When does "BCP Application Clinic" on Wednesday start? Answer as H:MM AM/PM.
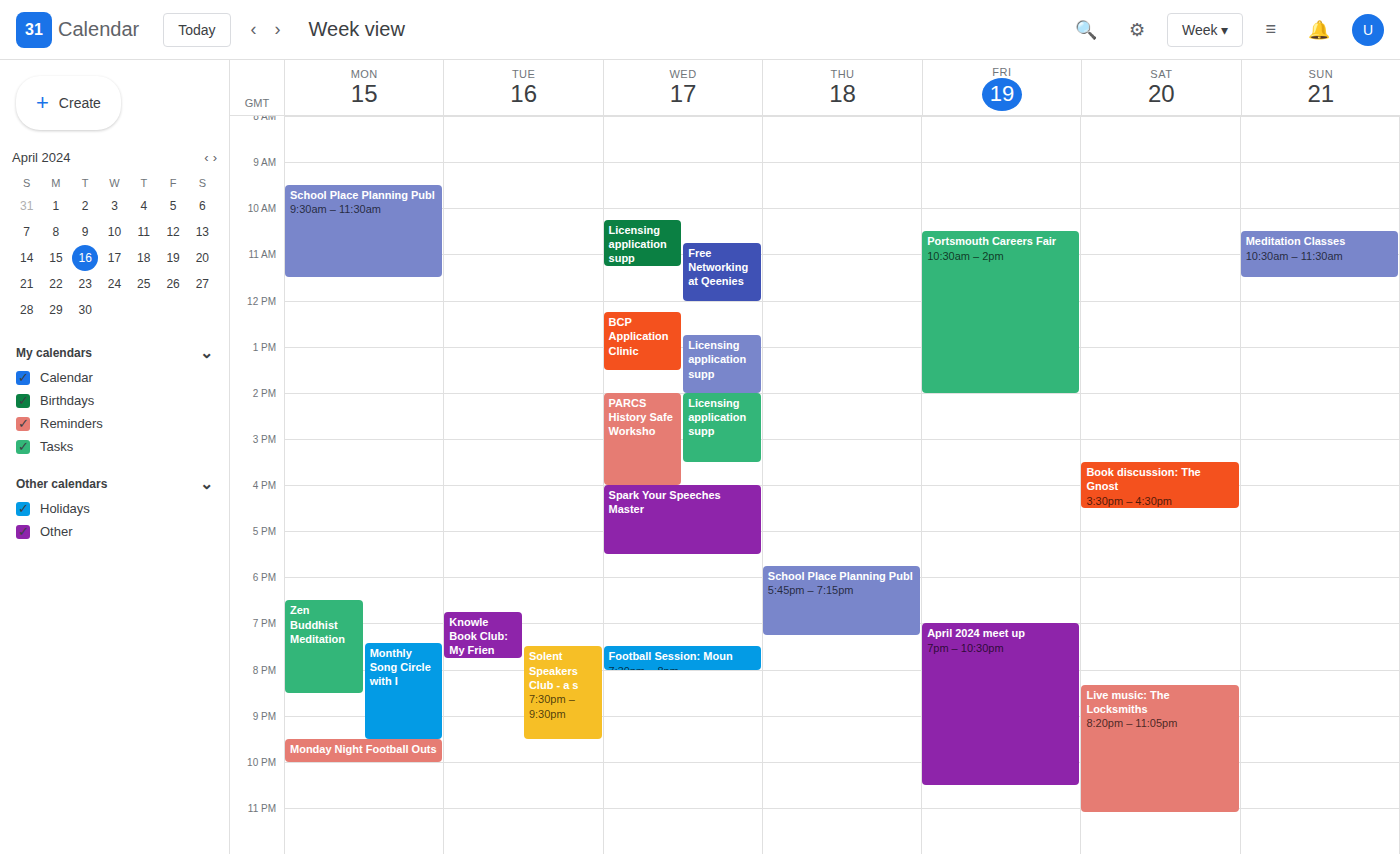
12:15 PM